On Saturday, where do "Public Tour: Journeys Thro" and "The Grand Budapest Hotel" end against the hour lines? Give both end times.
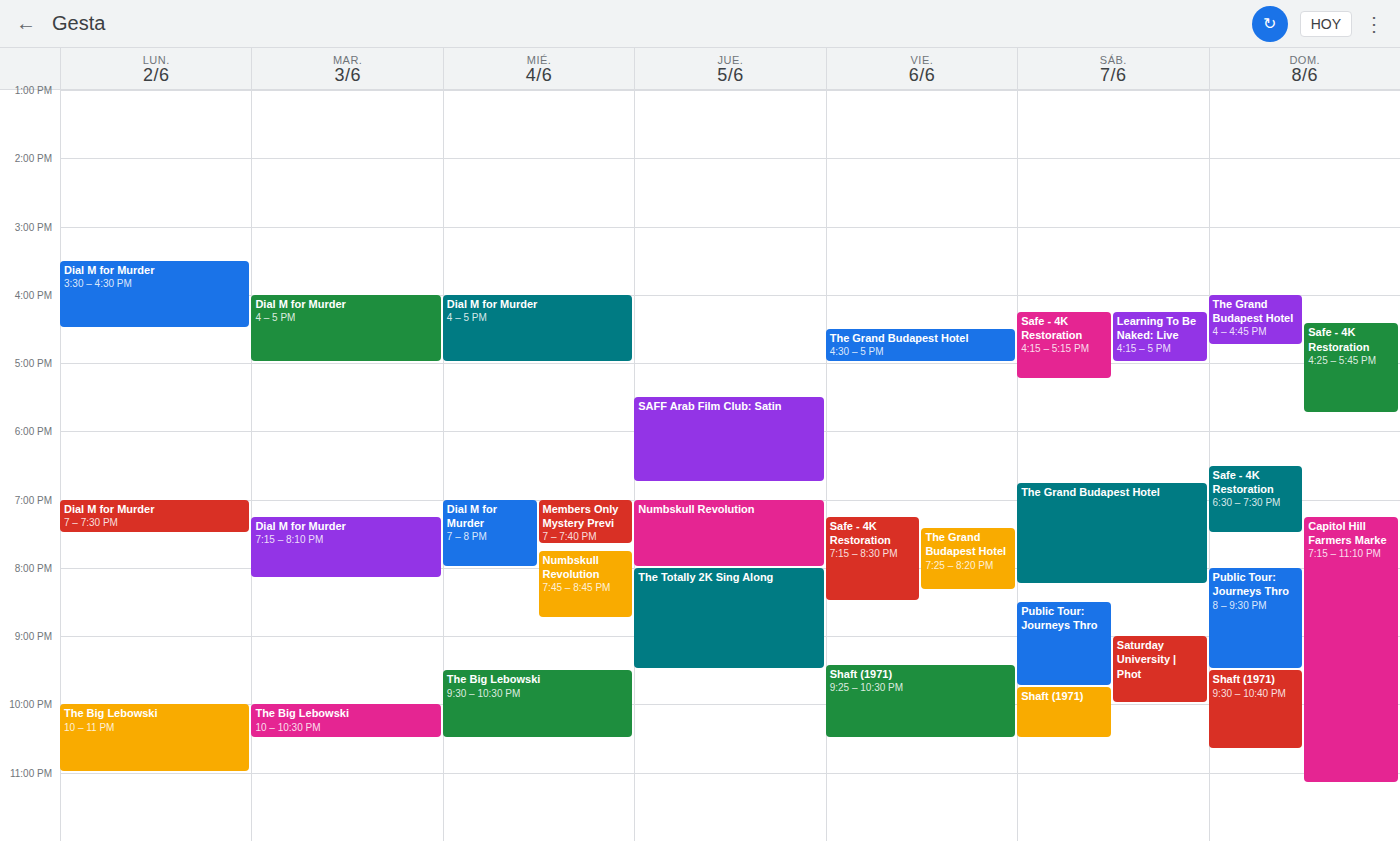
"Public Tour: Journeys Thro": 9:45 PM, neither: three quarters of the way from the 9 PM line to the 10 PM line. "The Grand Budapest Hotel": 8:15 PM, neither: a quarter of the way from the 8 PM line to the 9 PM line.